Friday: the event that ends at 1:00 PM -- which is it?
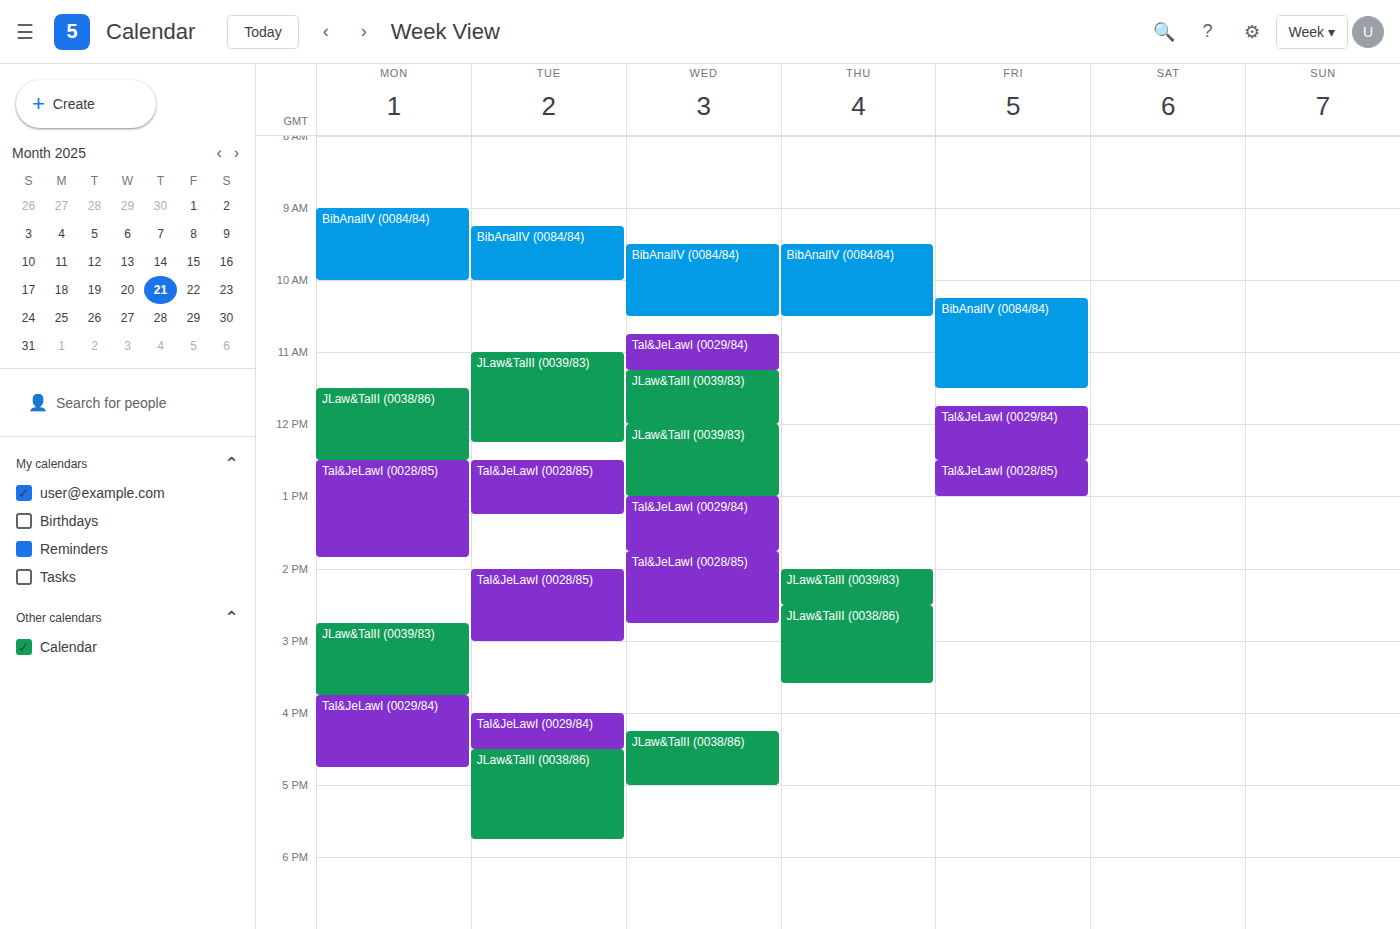
"Tal&JeLawI (0028/85)"